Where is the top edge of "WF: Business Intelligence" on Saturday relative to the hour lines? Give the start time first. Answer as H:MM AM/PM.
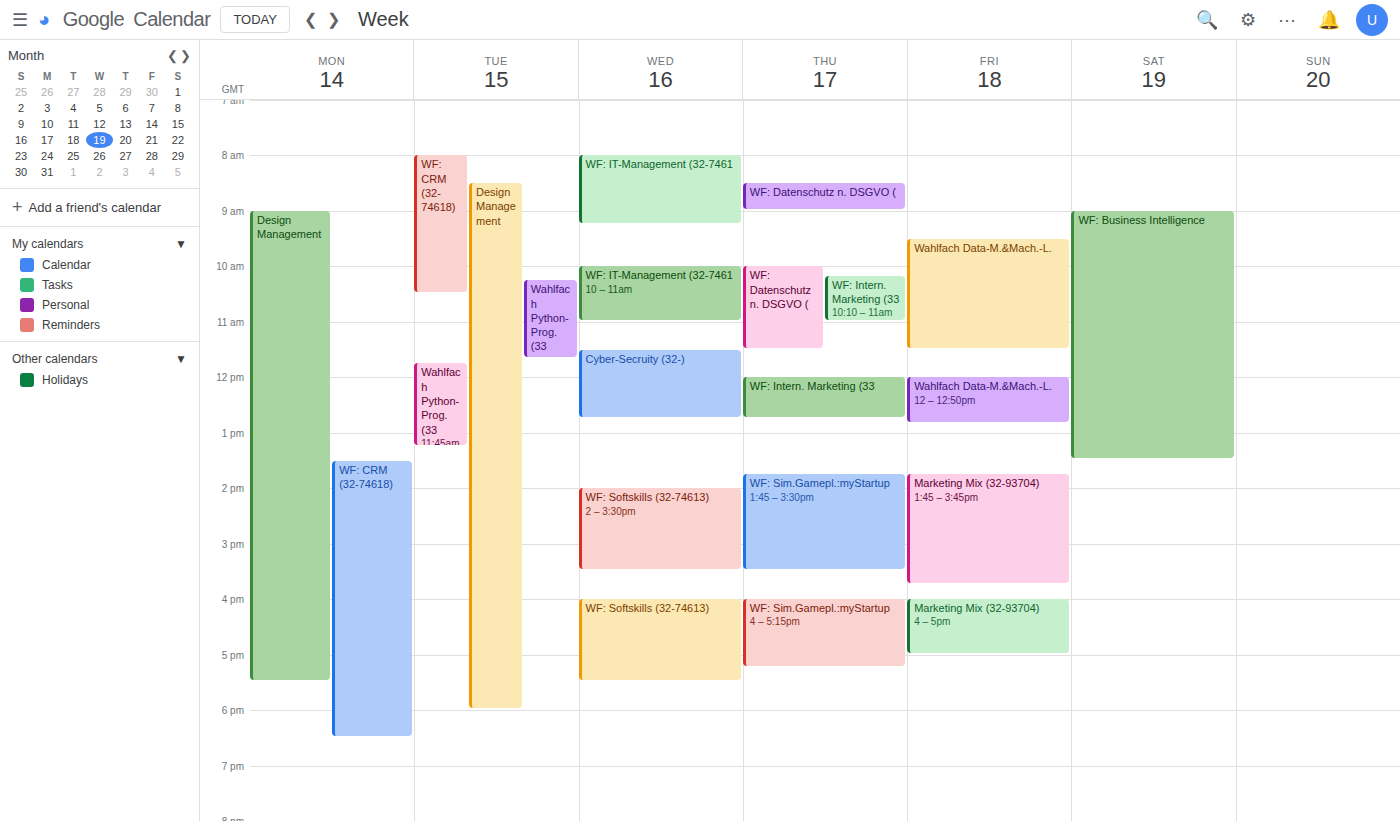
9:00 AM -- exactly on the 9 AM line.